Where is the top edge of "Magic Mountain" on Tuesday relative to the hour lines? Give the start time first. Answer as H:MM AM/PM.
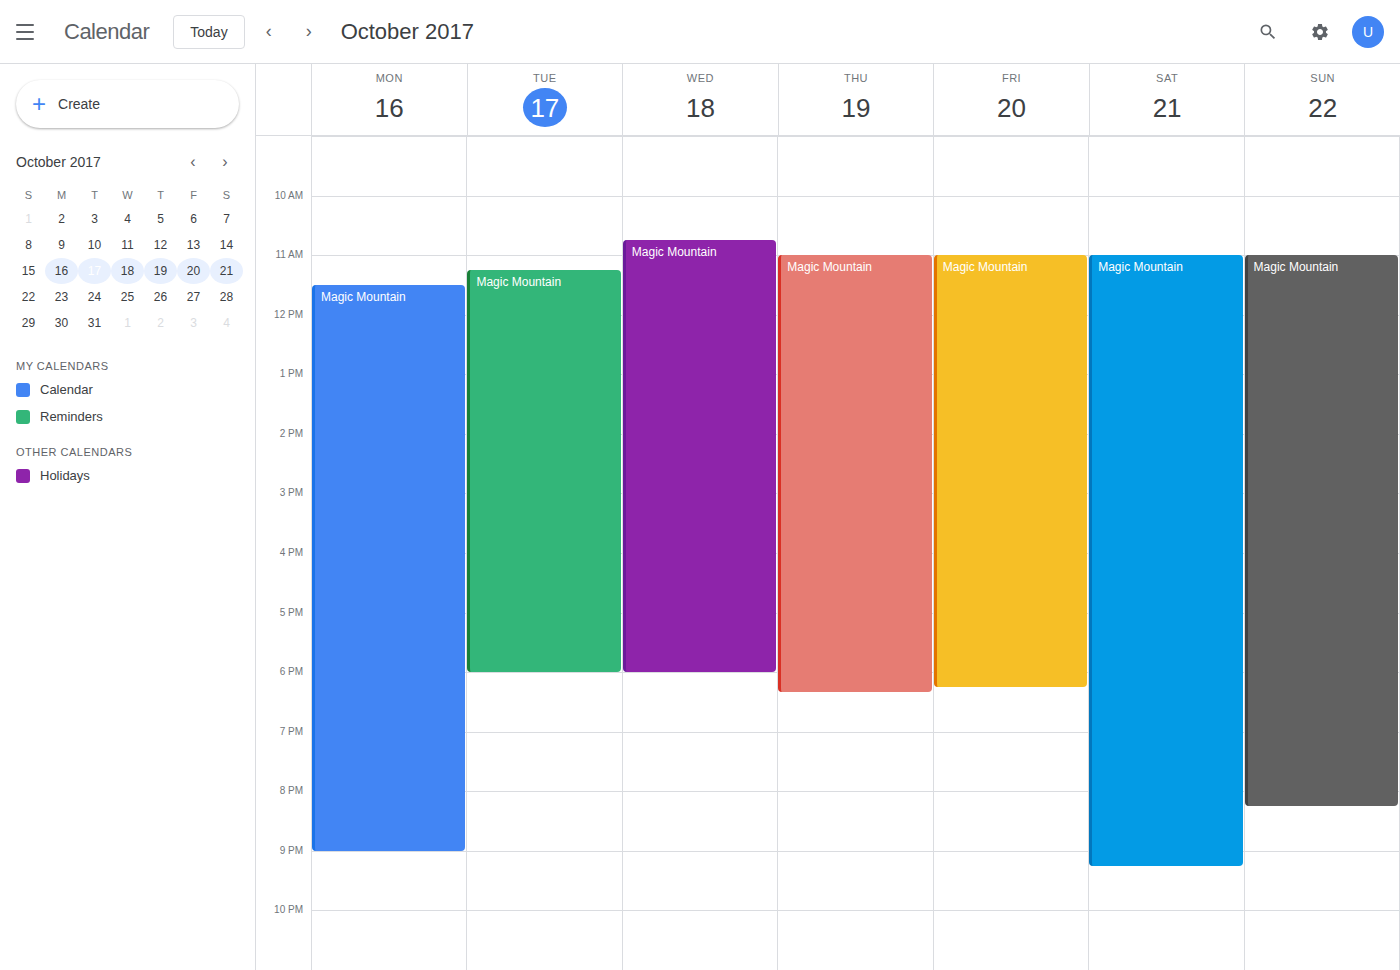
11:15 AM -- neither: a quarter of the way from the 11 AM line to the 12 PM line.